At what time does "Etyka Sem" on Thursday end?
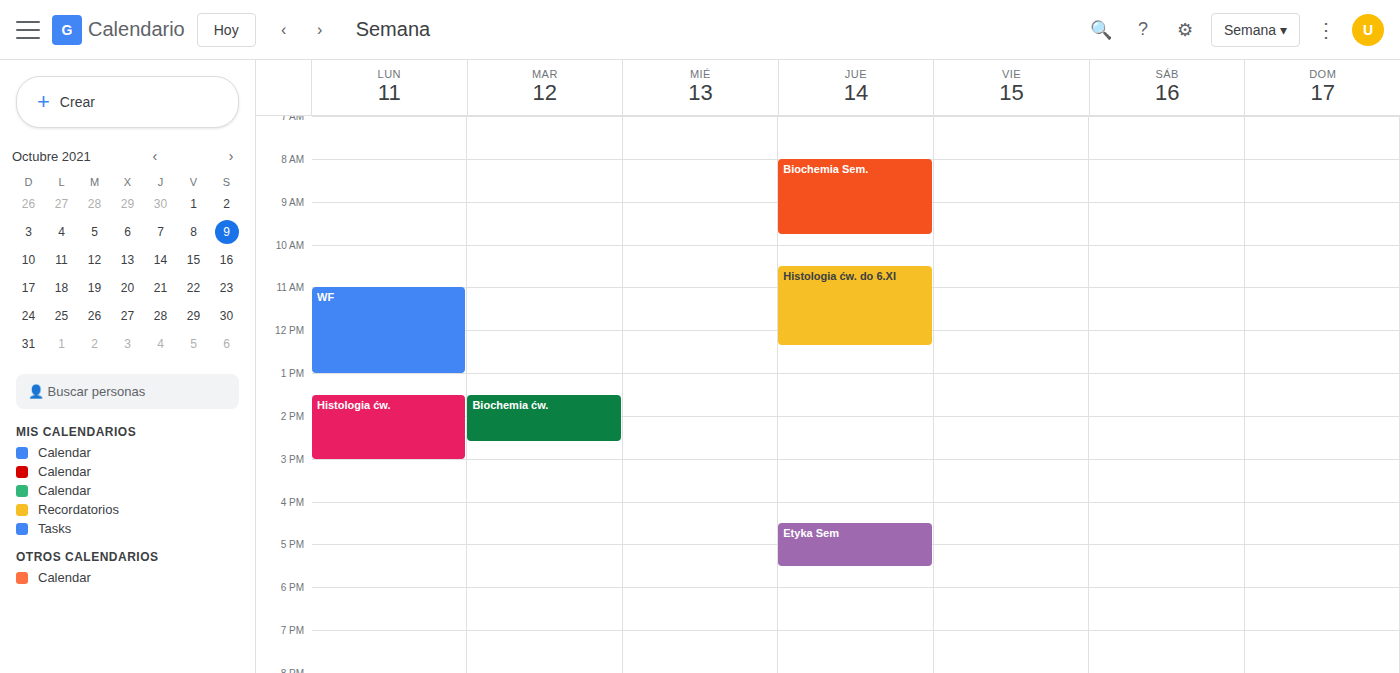
5:30 PM